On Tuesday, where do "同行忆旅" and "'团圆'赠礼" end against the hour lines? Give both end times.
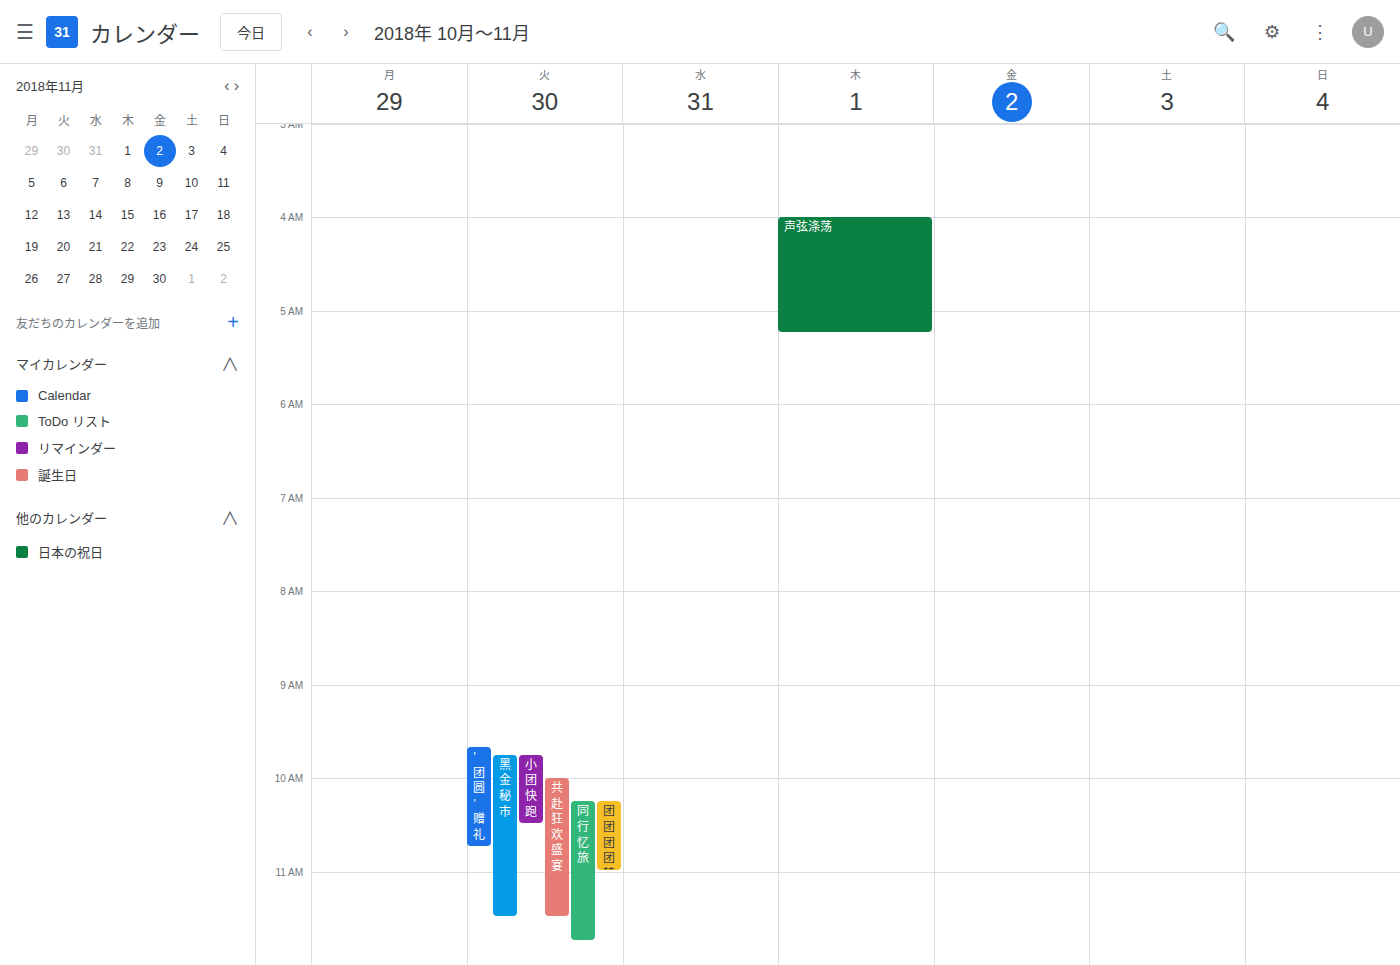
"同行忆旅": 11:45 AM, neither: three quarters of the way from the 11 AM line to the 12 PM line. "'团圆'赠礼": 10:45 AM, neither: three quarters of the way from the 10 AM line to the 11 AM line.